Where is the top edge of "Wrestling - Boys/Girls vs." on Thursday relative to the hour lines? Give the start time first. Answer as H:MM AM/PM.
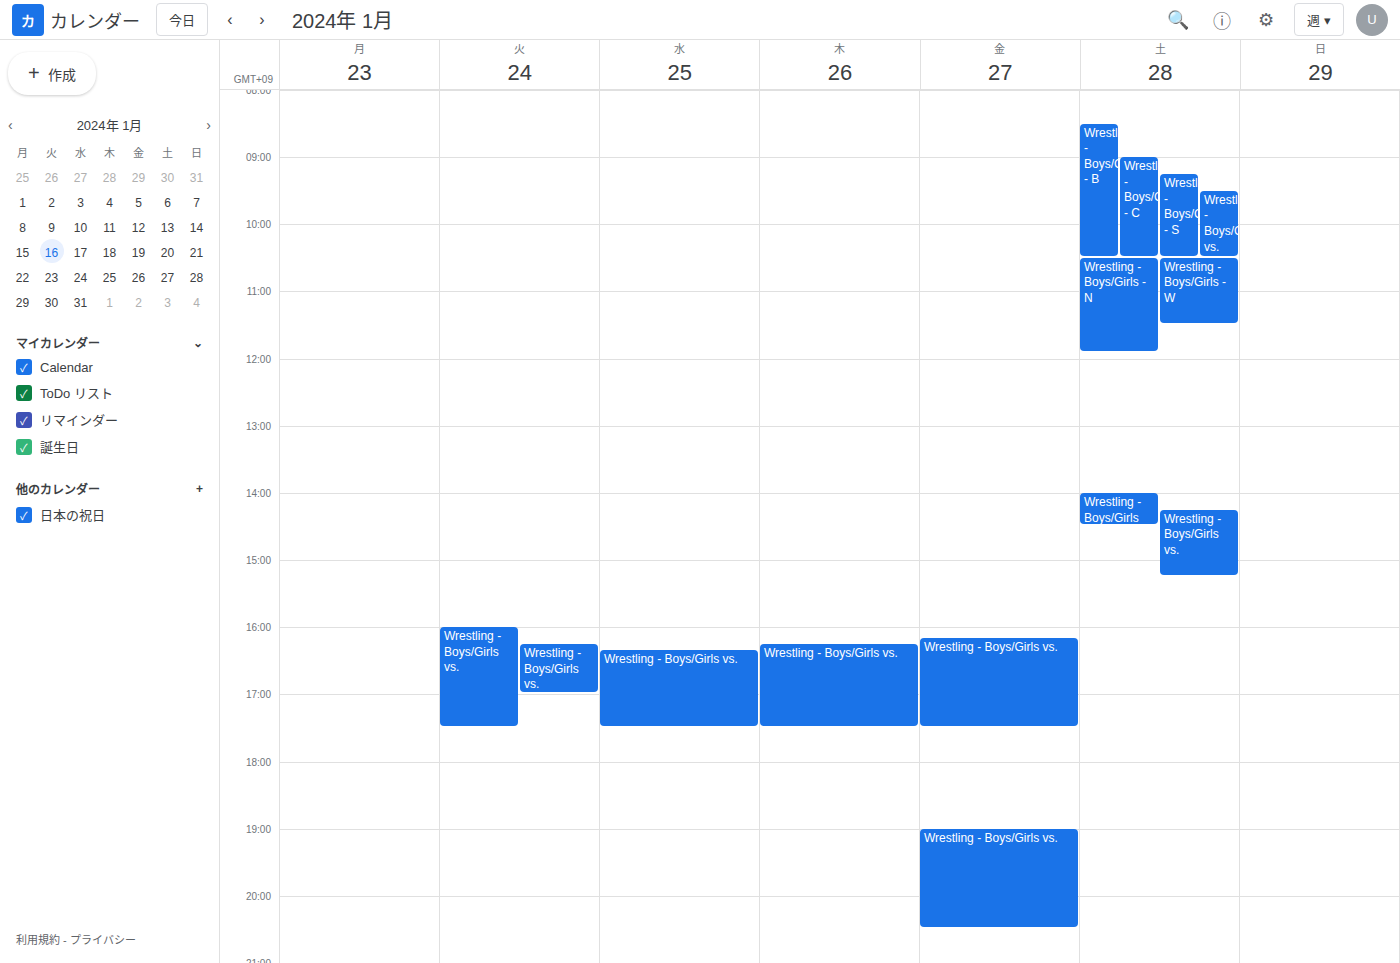
4:15 PM -- neither: a quarter of the way from the 4 PM line to the 5 PM line.